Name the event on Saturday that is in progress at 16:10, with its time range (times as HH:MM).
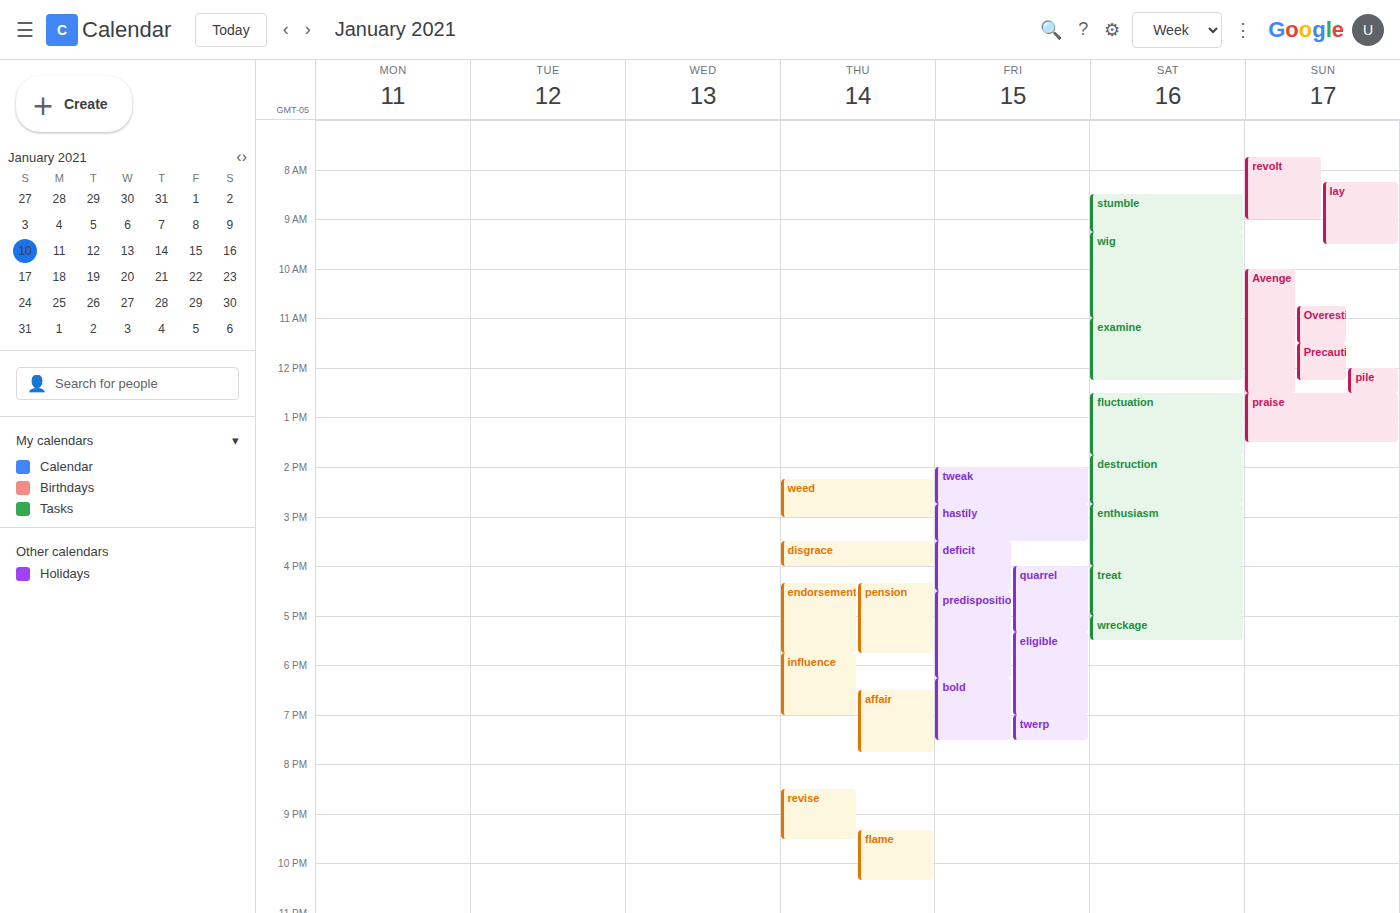
"treat", 16:00 to 17:00